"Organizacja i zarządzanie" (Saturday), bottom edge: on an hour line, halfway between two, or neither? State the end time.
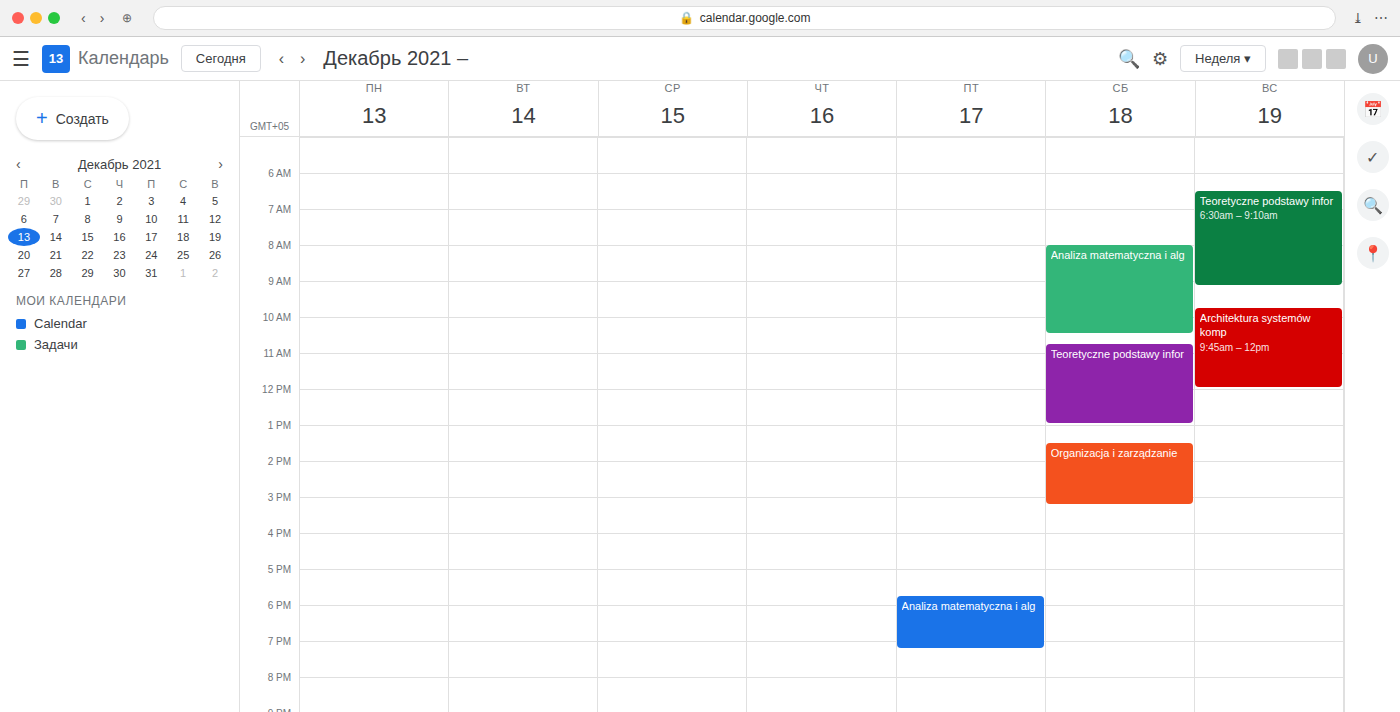
3:15 PM -- neither: a quarter of the way from the 3 PM line to the 4 PM line.